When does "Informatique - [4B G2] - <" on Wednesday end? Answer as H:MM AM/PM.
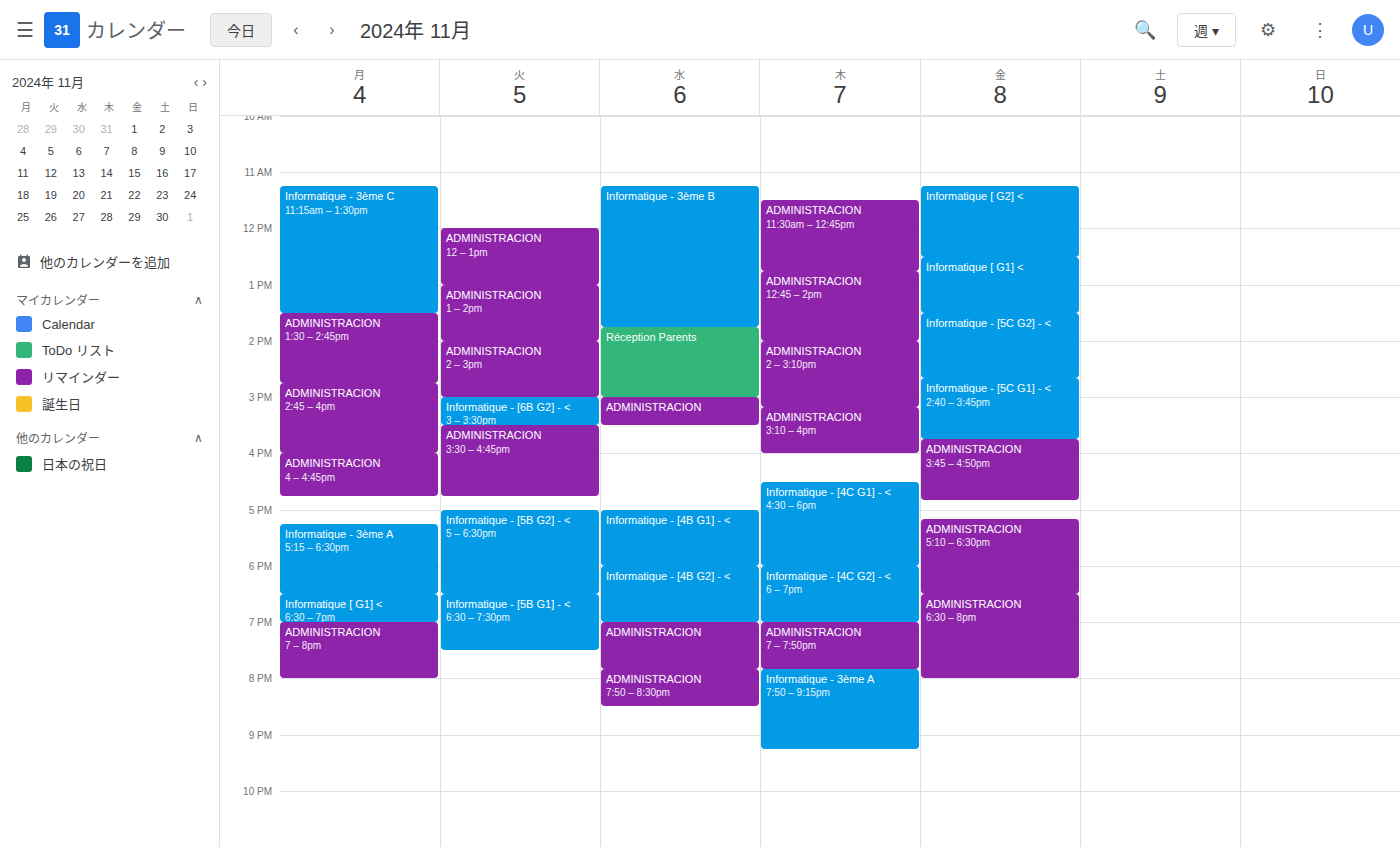
7:00 PM